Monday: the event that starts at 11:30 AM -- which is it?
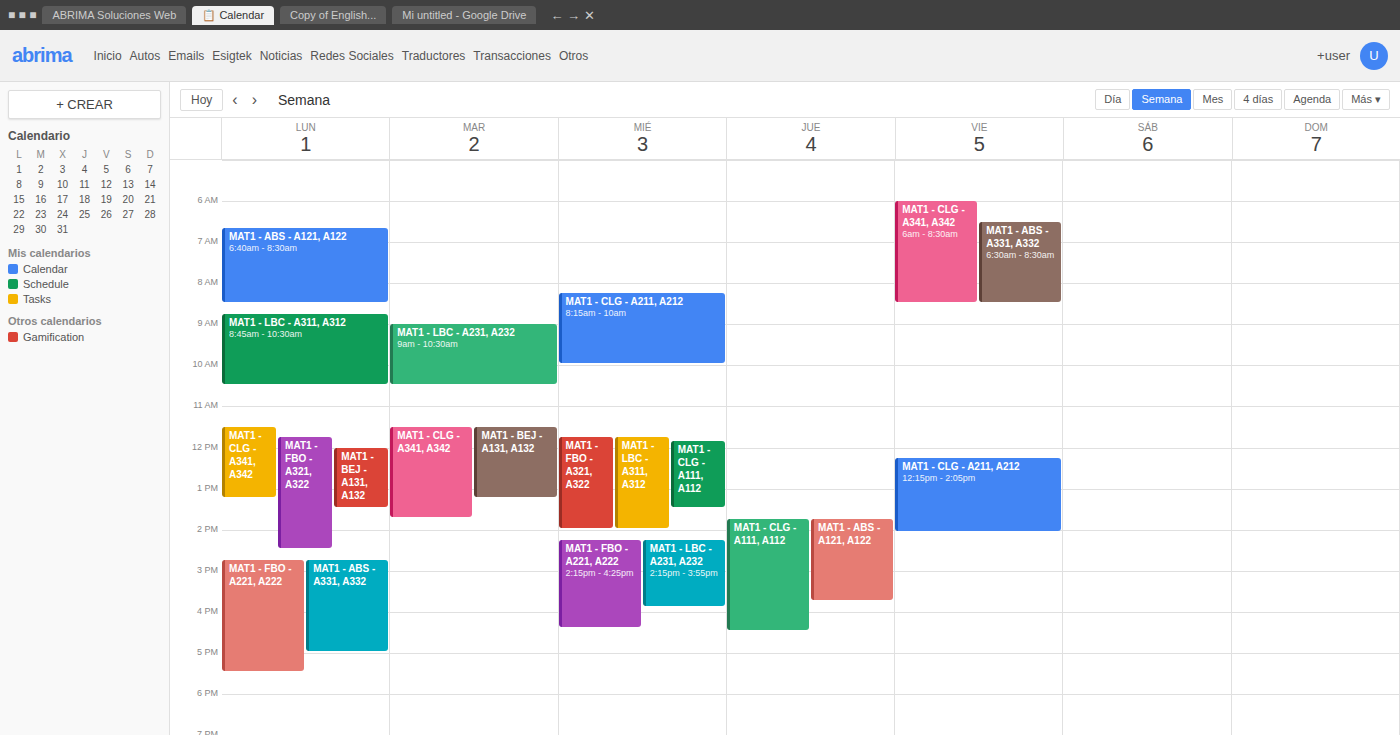
"MAT1 - CLG - A341, A342"